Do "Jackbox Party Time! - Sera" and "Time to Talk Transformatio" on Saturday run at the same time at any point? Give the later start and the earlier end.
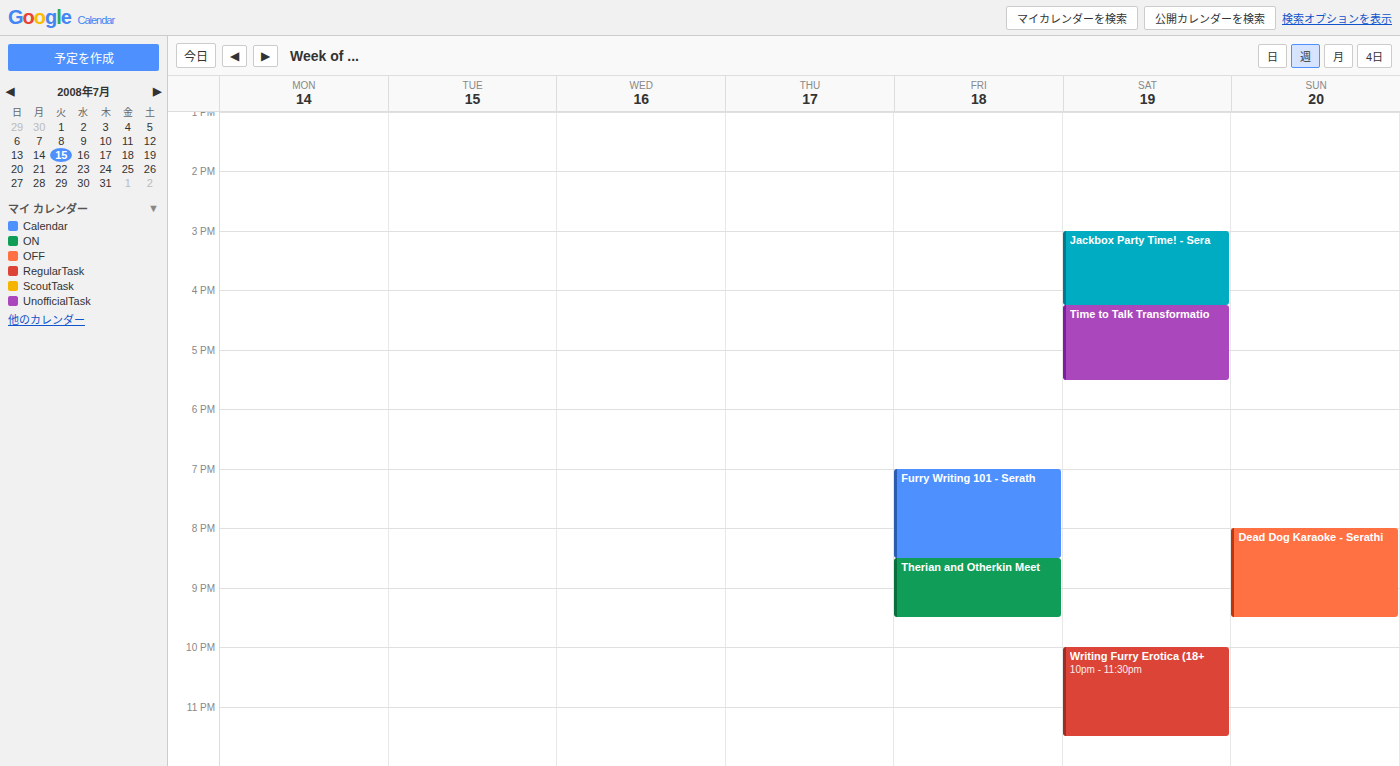
"Jackbox Party Time! - Sera" ends at 4:15 PM, exactly when "Time to Talk Transformatio" starts -- they touch but do not overlap.